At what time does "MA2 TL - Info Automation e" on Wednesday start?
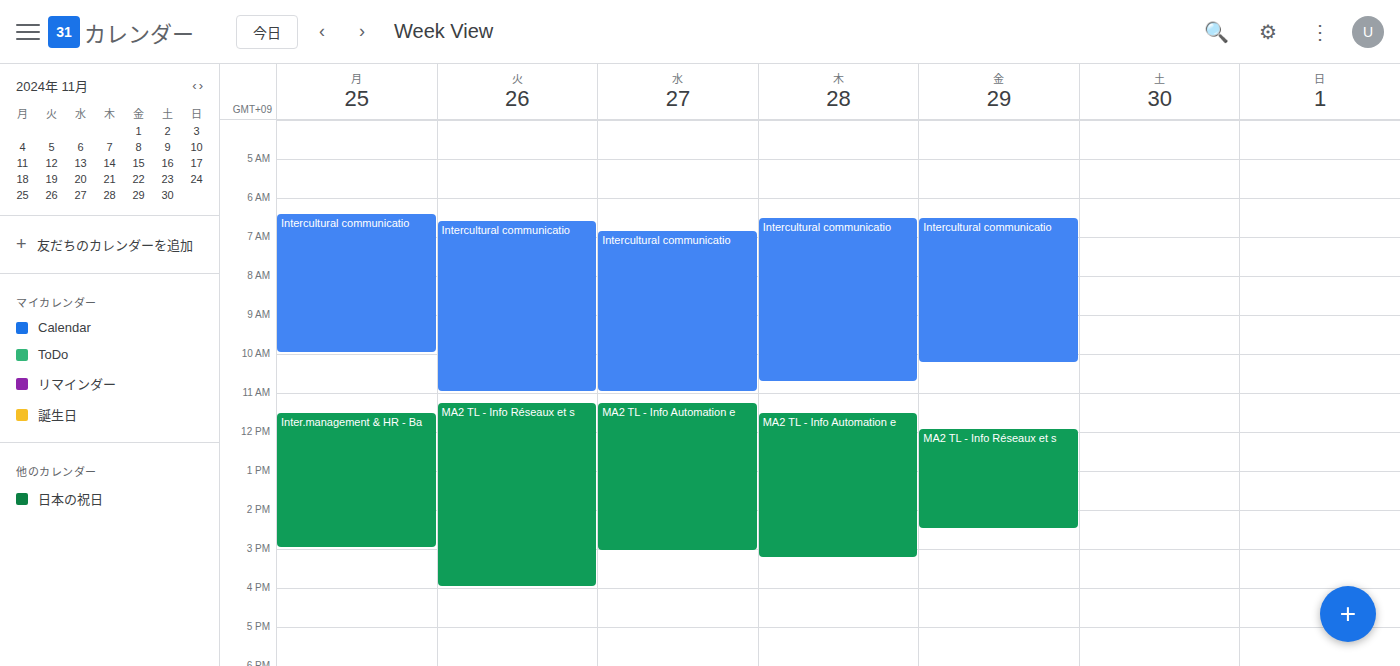
11:15 AM